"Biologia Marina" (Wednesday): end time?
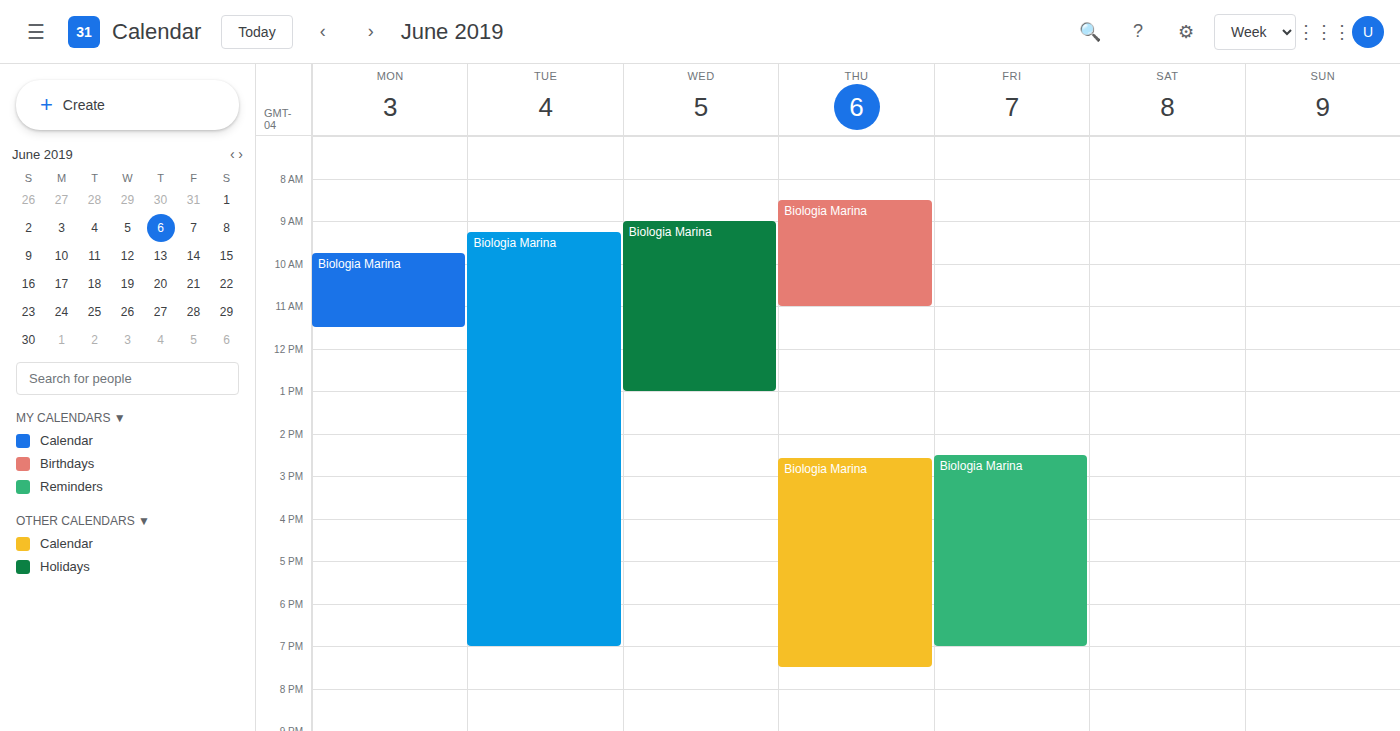
1:00 PM